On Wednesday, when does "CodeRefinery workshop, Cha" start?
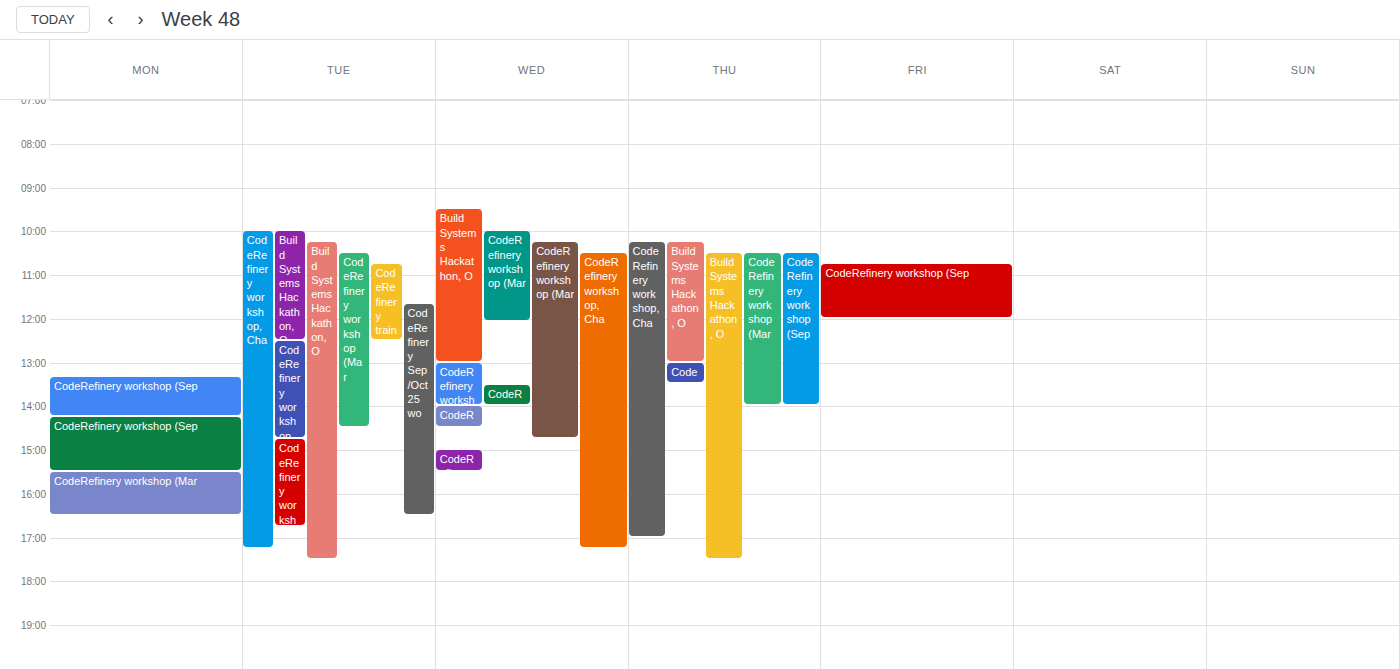
10:30